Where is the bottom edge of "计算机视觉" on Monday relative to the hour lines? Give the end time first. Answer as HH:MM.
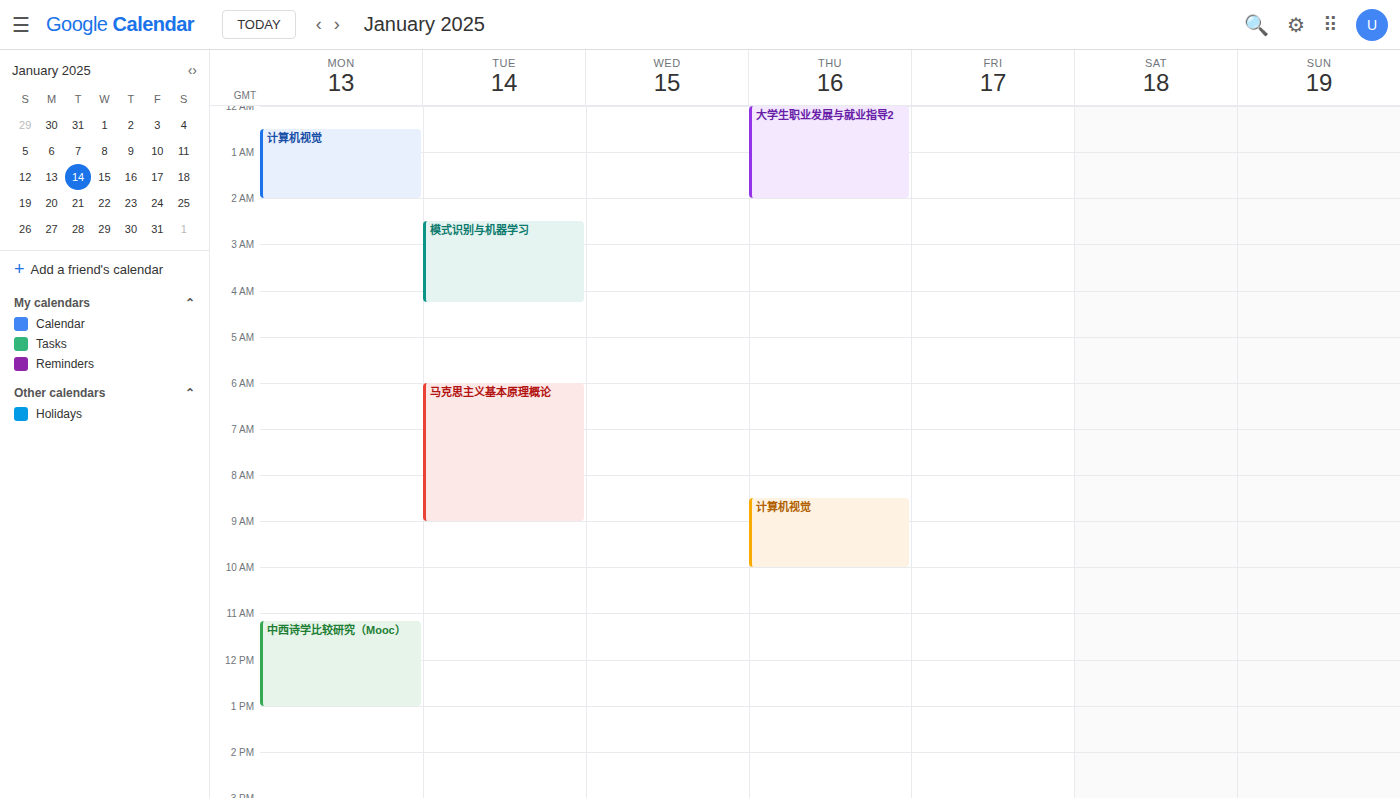
02:00 -- exactly on the 02:00 line.